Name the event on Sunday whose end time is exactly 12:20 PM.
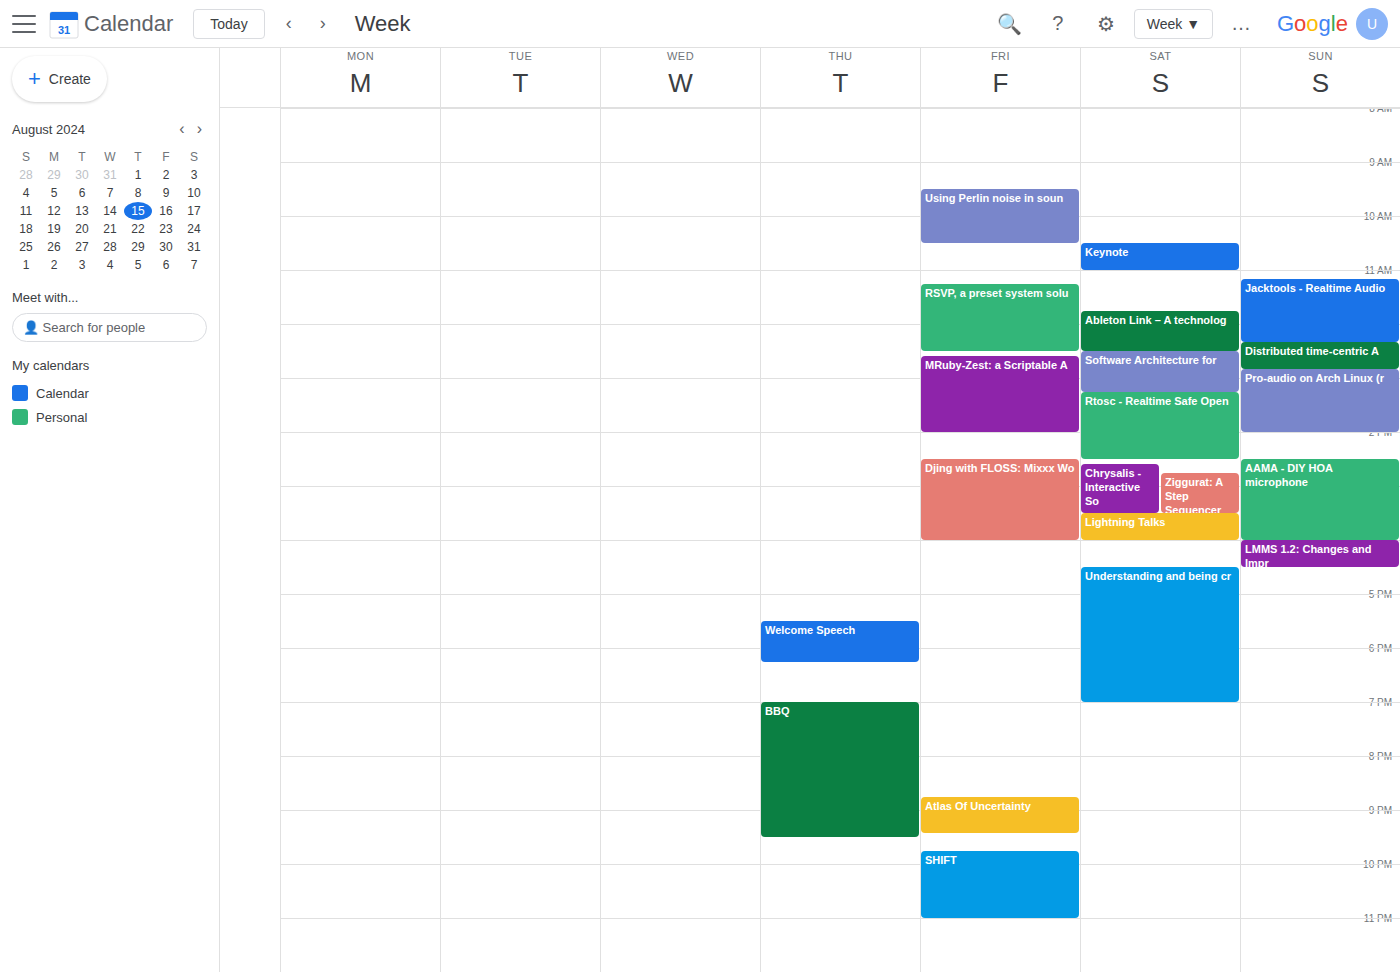
"Jacktools - Realtime Audio"